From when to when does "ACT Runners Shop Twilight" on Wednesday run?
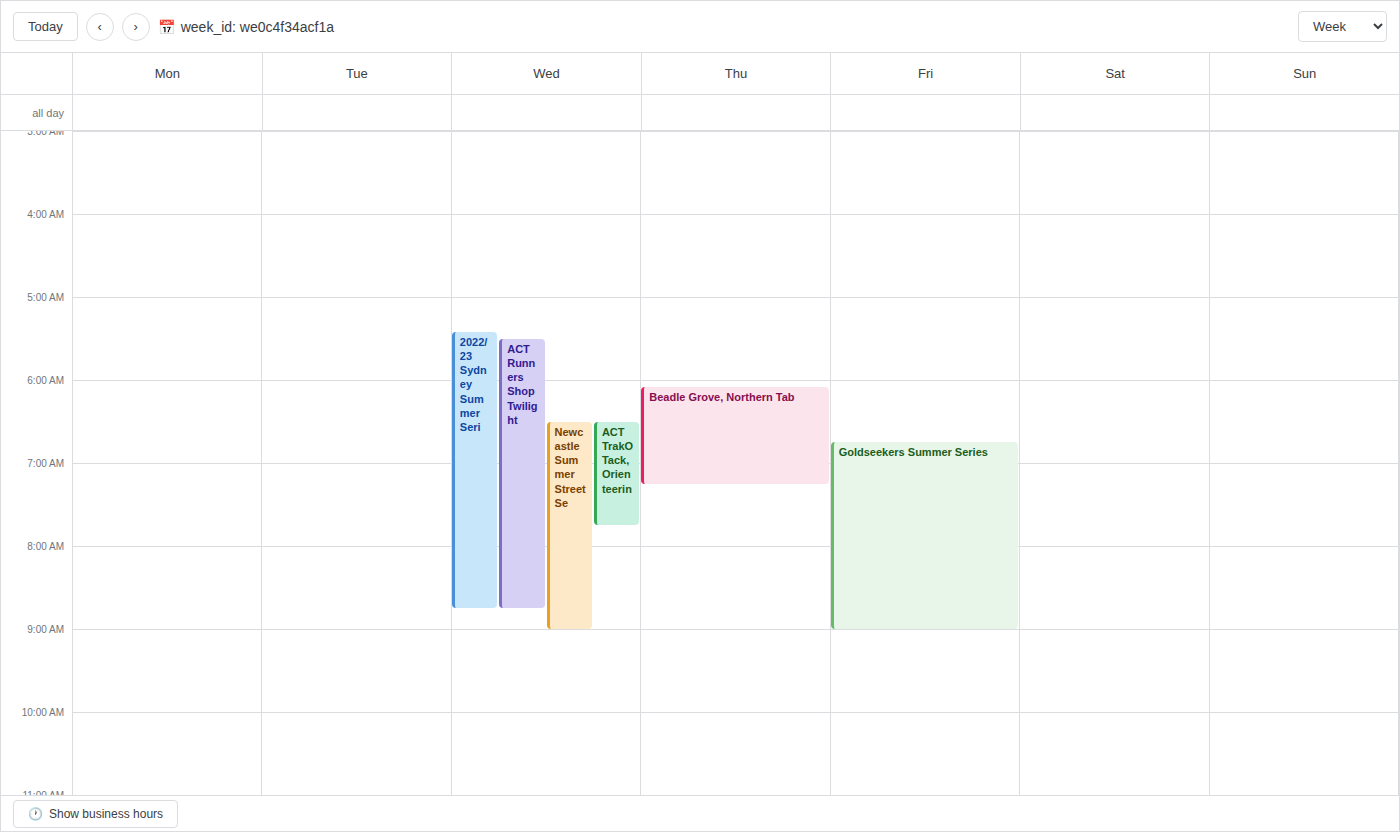
5:30 AM to 8:45 AM